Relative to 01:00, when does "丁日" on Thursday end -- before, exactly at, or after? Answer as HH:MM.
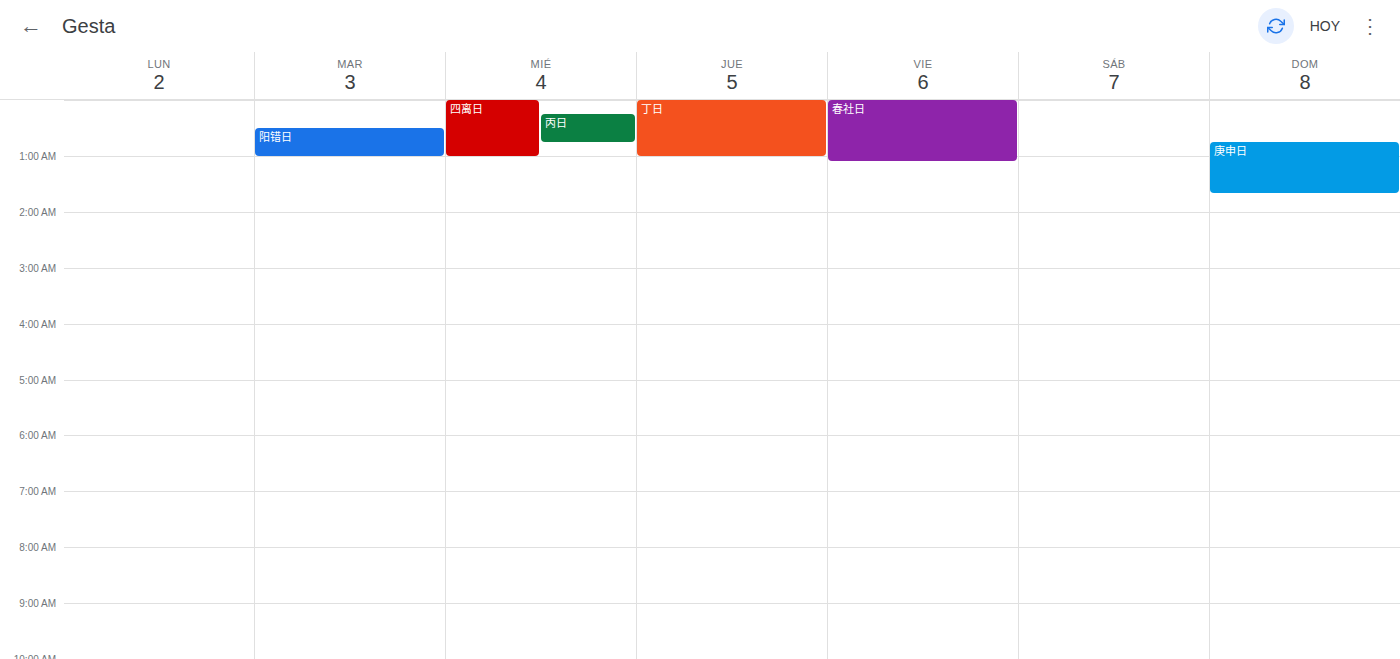
01:00 -- exactly at 01:00, on the 01:00 line.